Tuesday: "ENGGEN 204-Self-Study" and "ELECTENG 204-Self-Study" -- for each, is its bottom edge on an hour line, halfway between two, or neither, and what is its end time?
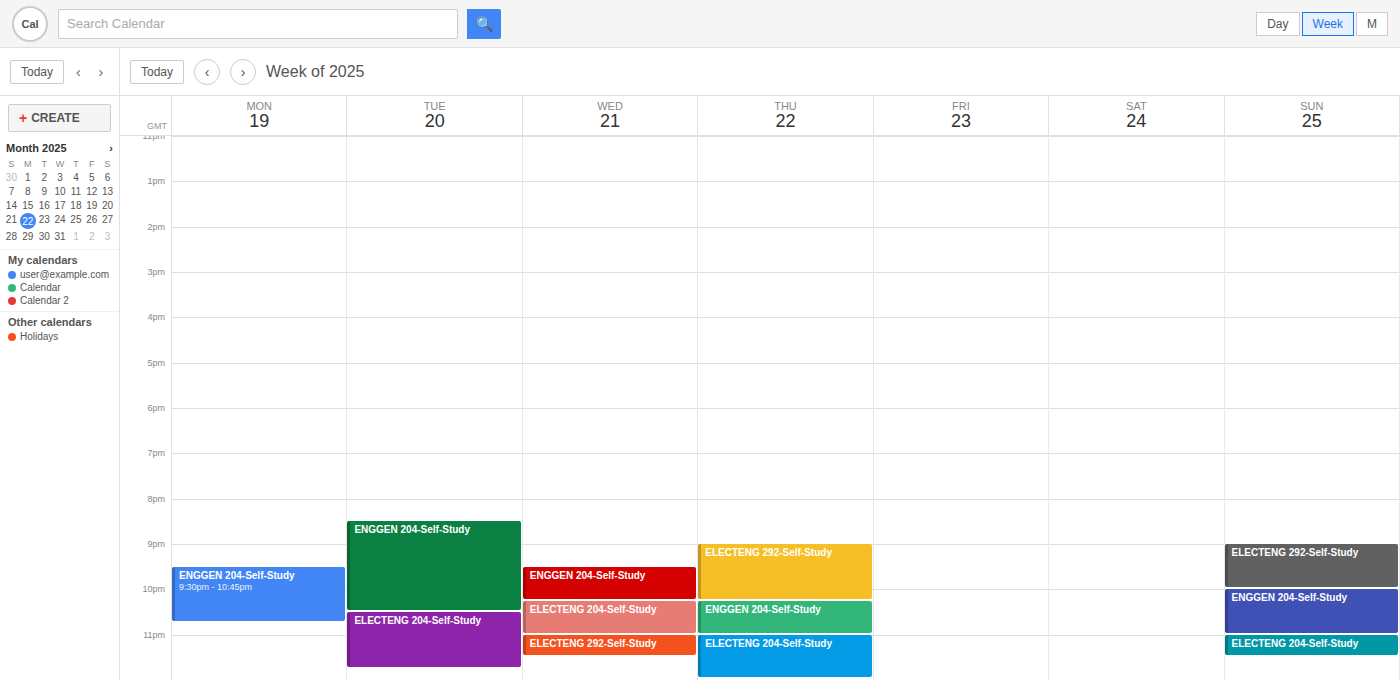
"ENGGEN 204-Self-Study": 10:30 PM, halfway between the 10 PM and 11 PM lines. "ELECTENG 204-Self-Study": 11:45 PM, neither: three quarters of the way from the 11 PM line to the 12 AM line.